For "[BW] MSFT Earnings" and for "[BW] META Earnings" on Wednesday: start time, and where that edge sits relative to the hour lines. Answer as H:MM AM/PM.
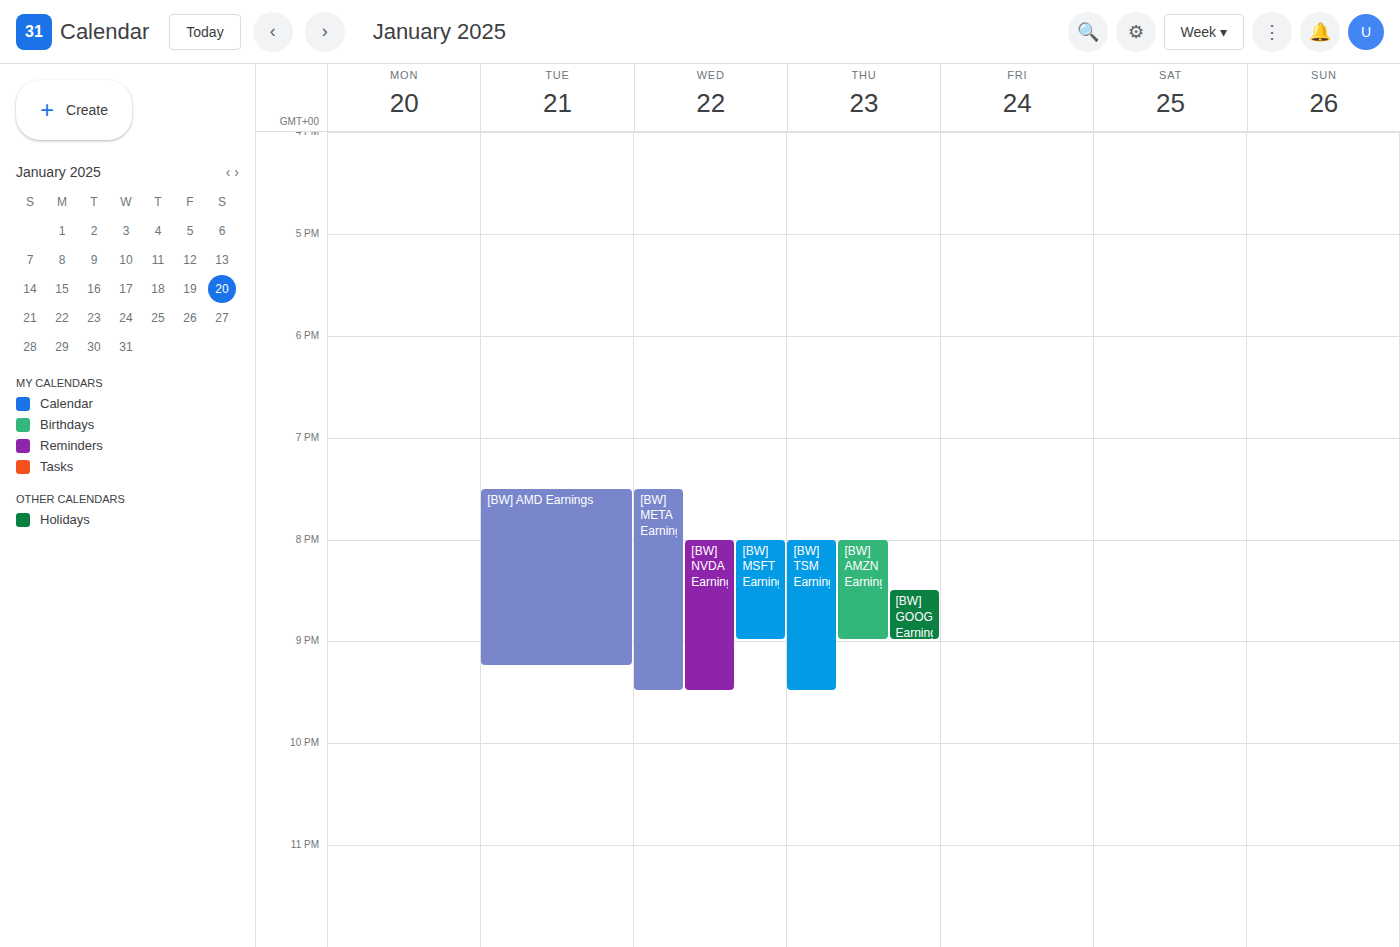
"[BW] MSFT Earnings": 8:00 PM, exactly on the 8 PM line. "[BW] META Earnings": 7:30 PM, halfway between the 7 PM and 8 PM lines.